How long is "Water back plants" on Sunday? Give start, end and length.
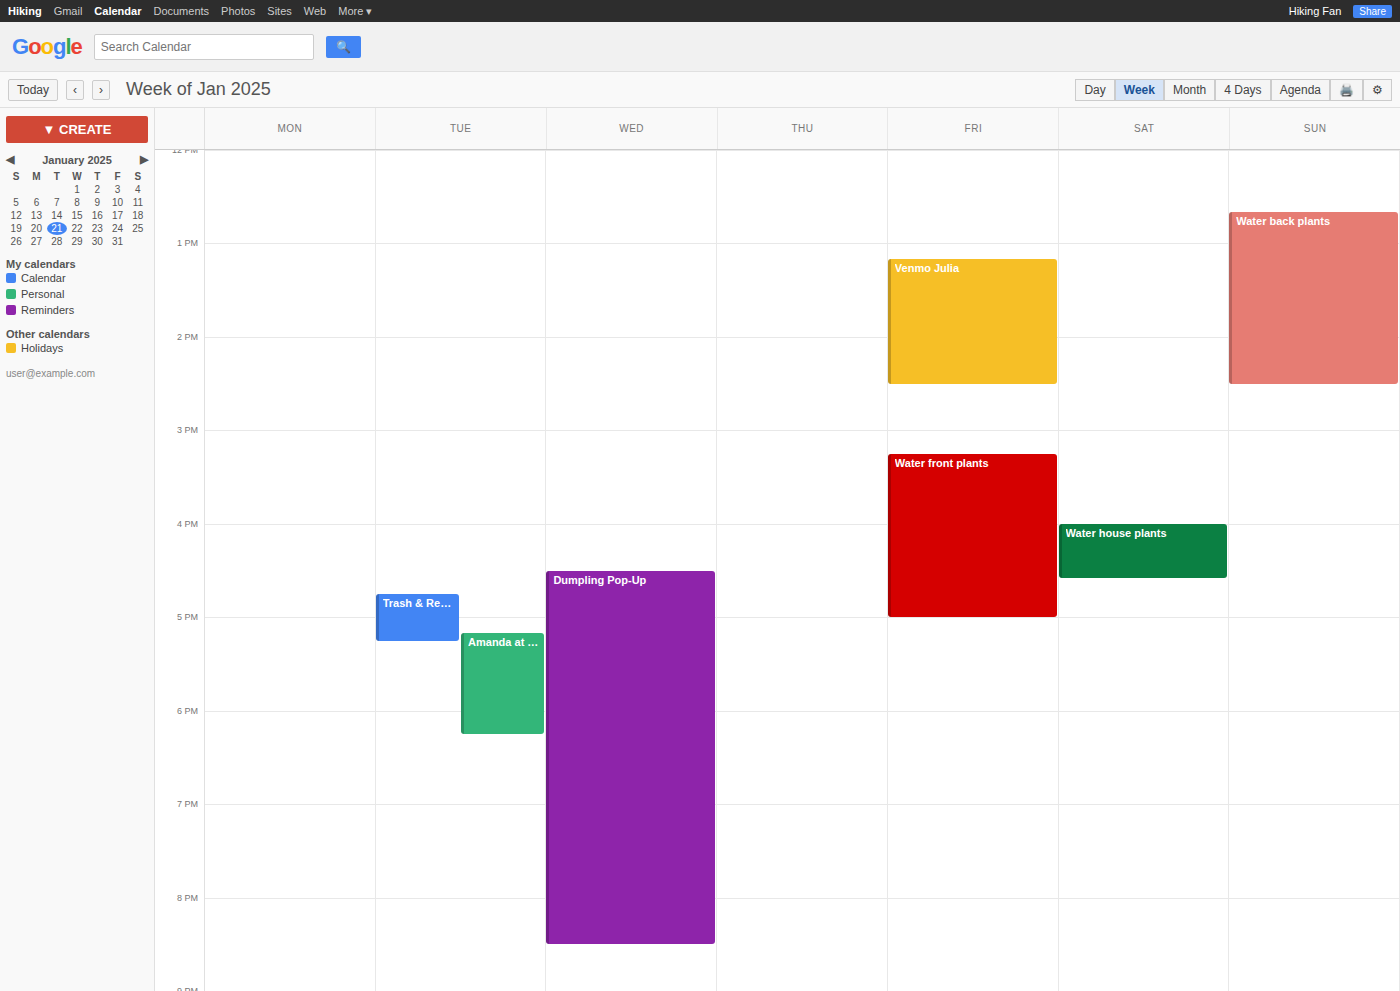
12:40 PM to 2:30 PM, 1 hour 50 minutes